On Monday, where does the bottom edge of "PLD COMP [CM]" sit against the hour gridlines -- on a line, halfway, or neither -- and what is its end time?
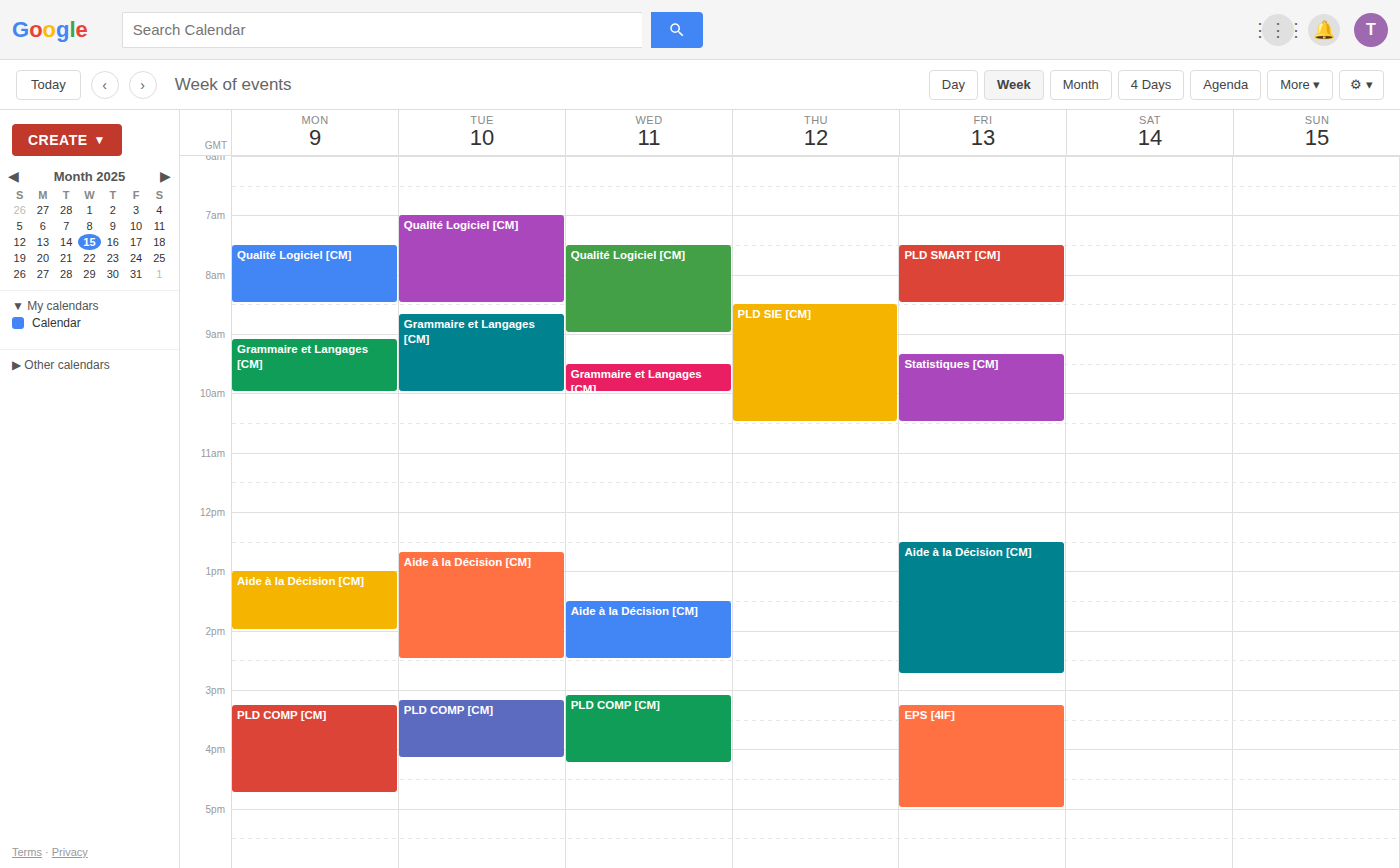
4:45 PM -- neither: three quarters of the way from the 4 PM line to the 5 PM line.